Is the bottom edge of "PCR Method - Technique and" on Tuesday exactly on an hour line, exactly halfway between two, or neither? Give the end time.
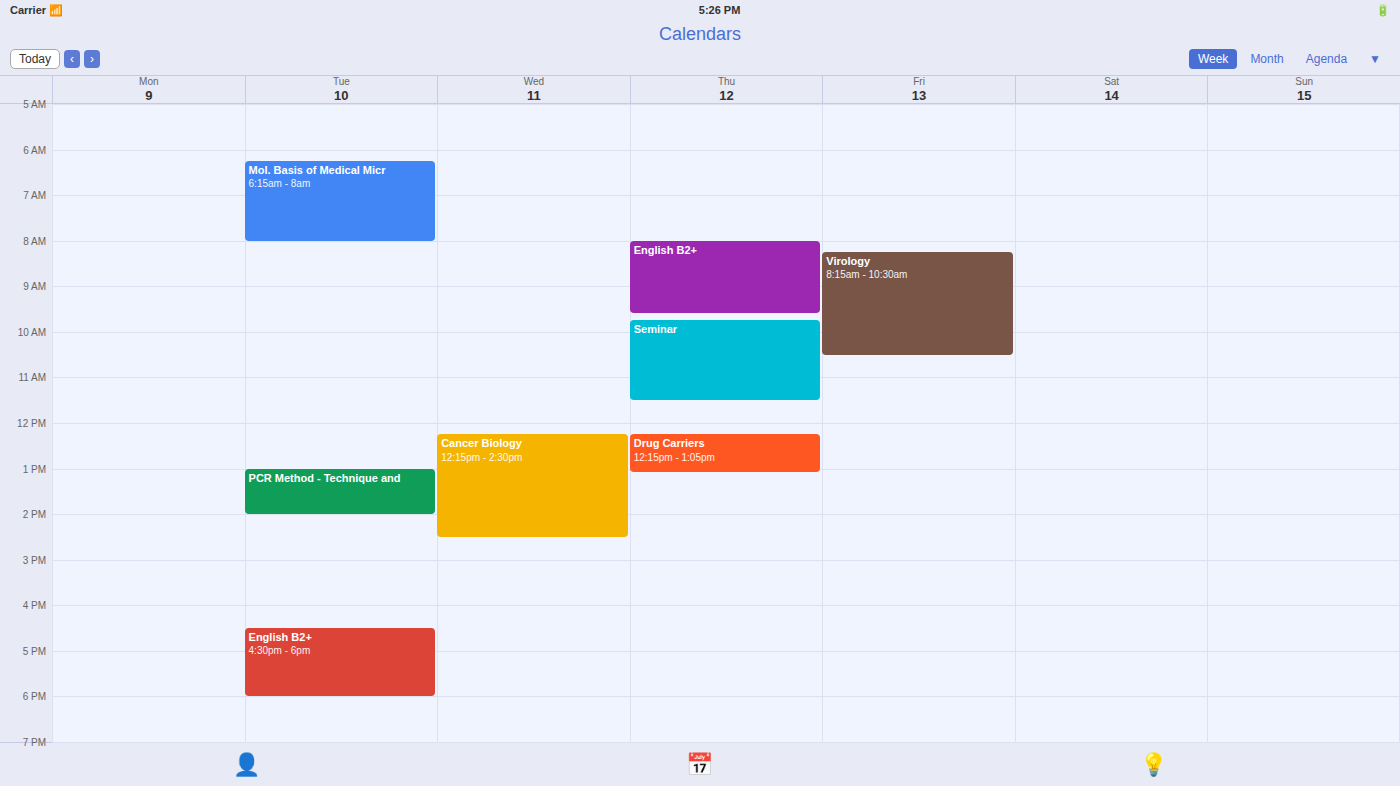
2:00 PM -- exactly on the 2 PM line.